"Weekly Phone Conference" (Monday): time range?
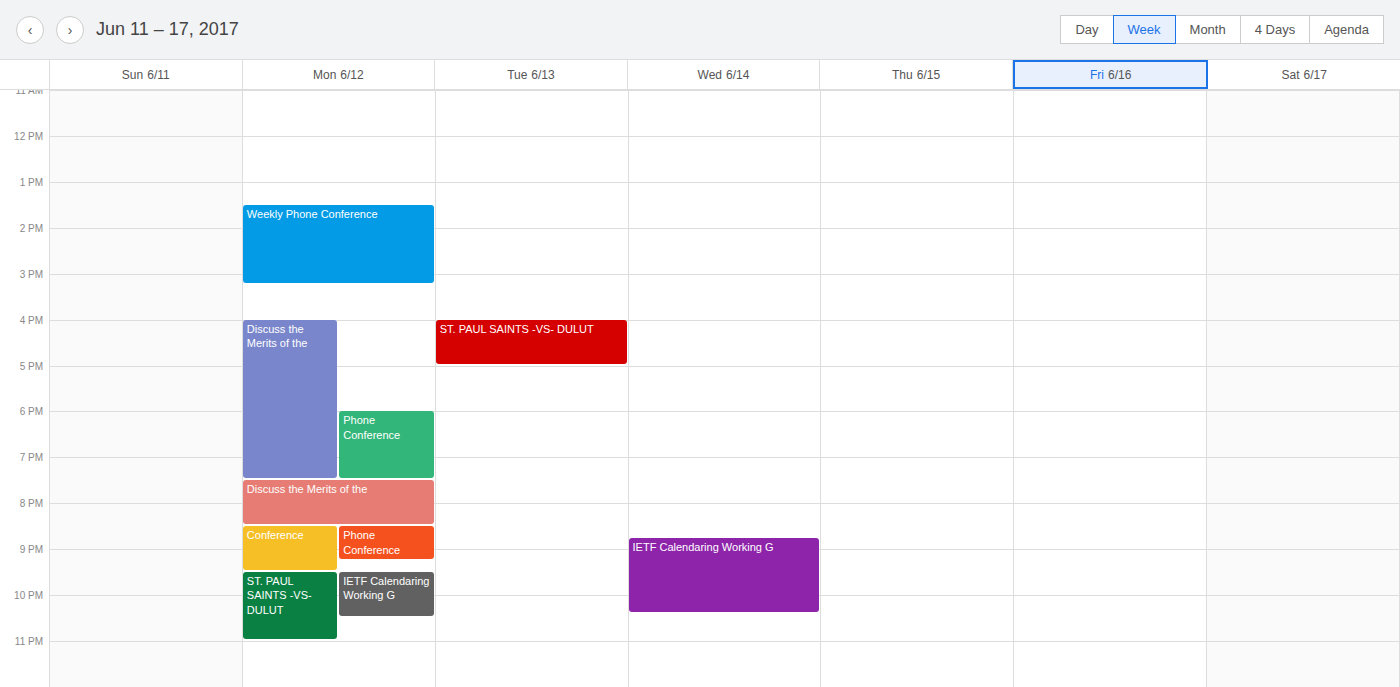
1:30 PM to 3:15 PM